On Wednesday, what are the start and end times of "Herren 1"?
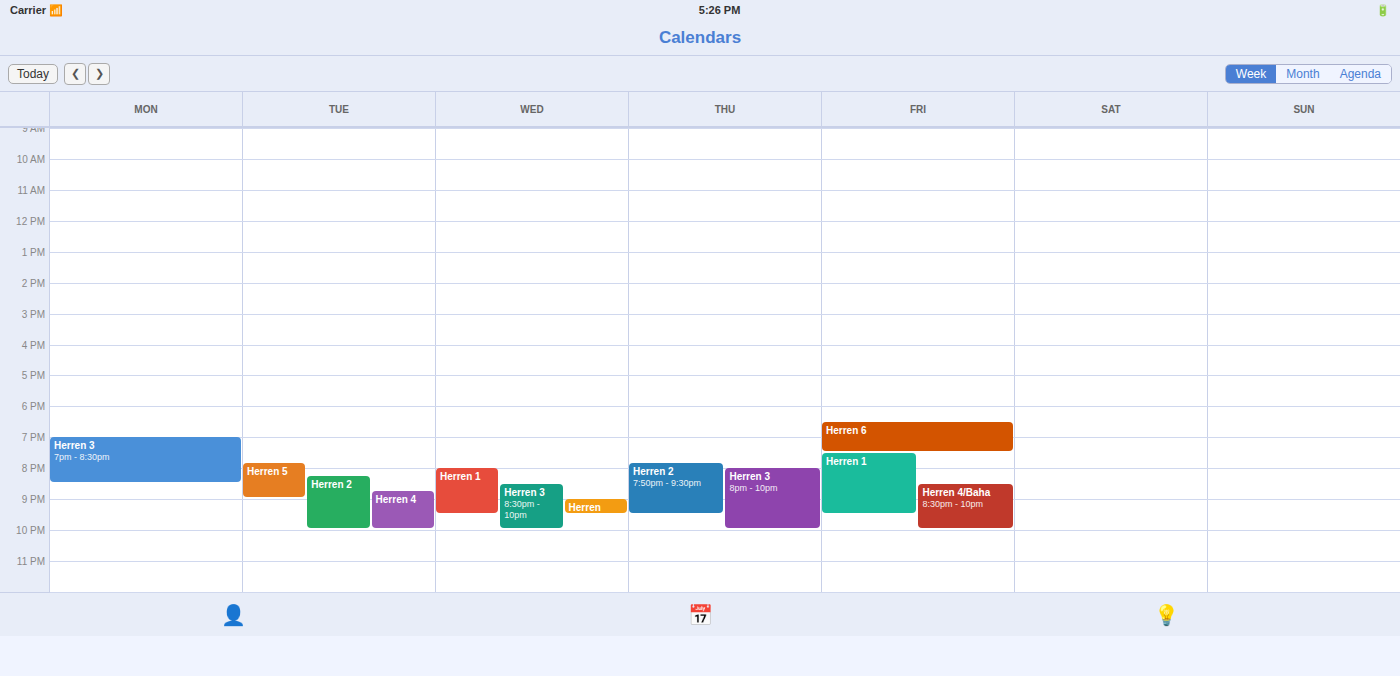
8:00 PM to 9:30 PM